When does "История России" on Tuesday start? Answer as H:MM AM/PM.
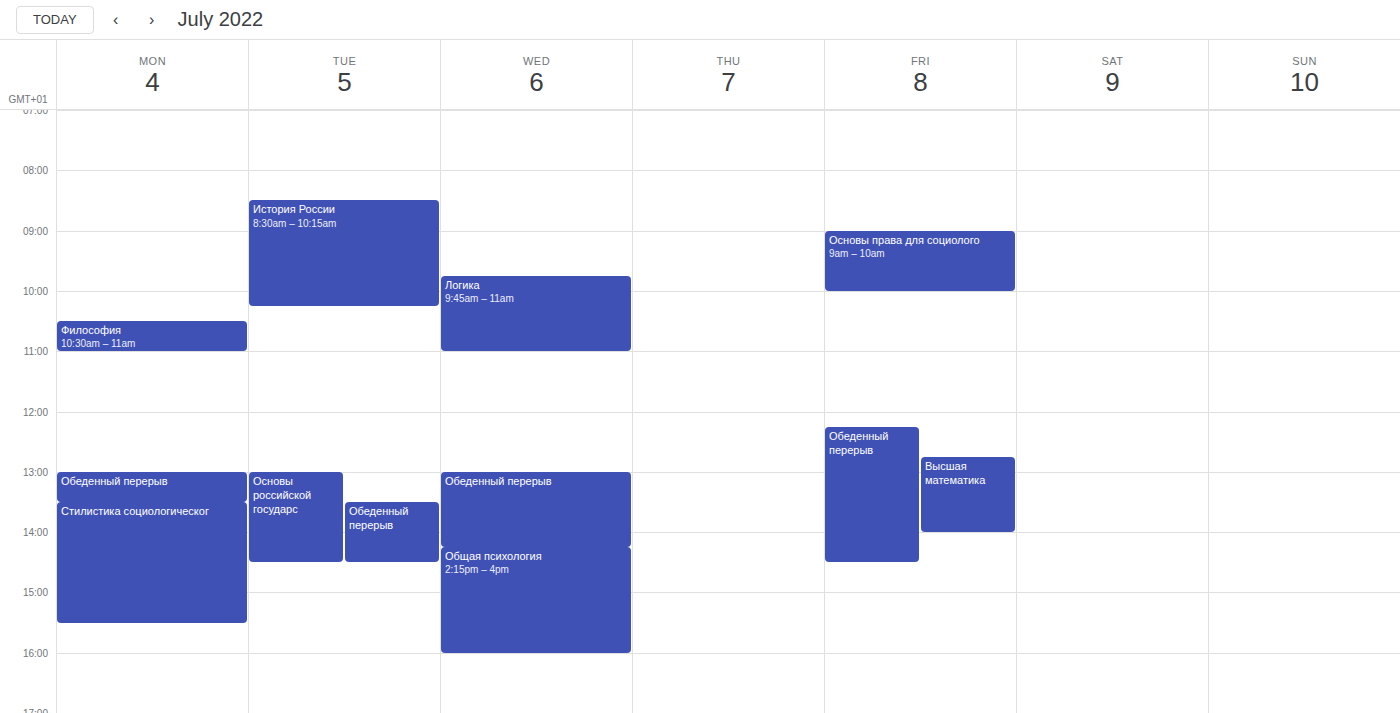
8:30 AM